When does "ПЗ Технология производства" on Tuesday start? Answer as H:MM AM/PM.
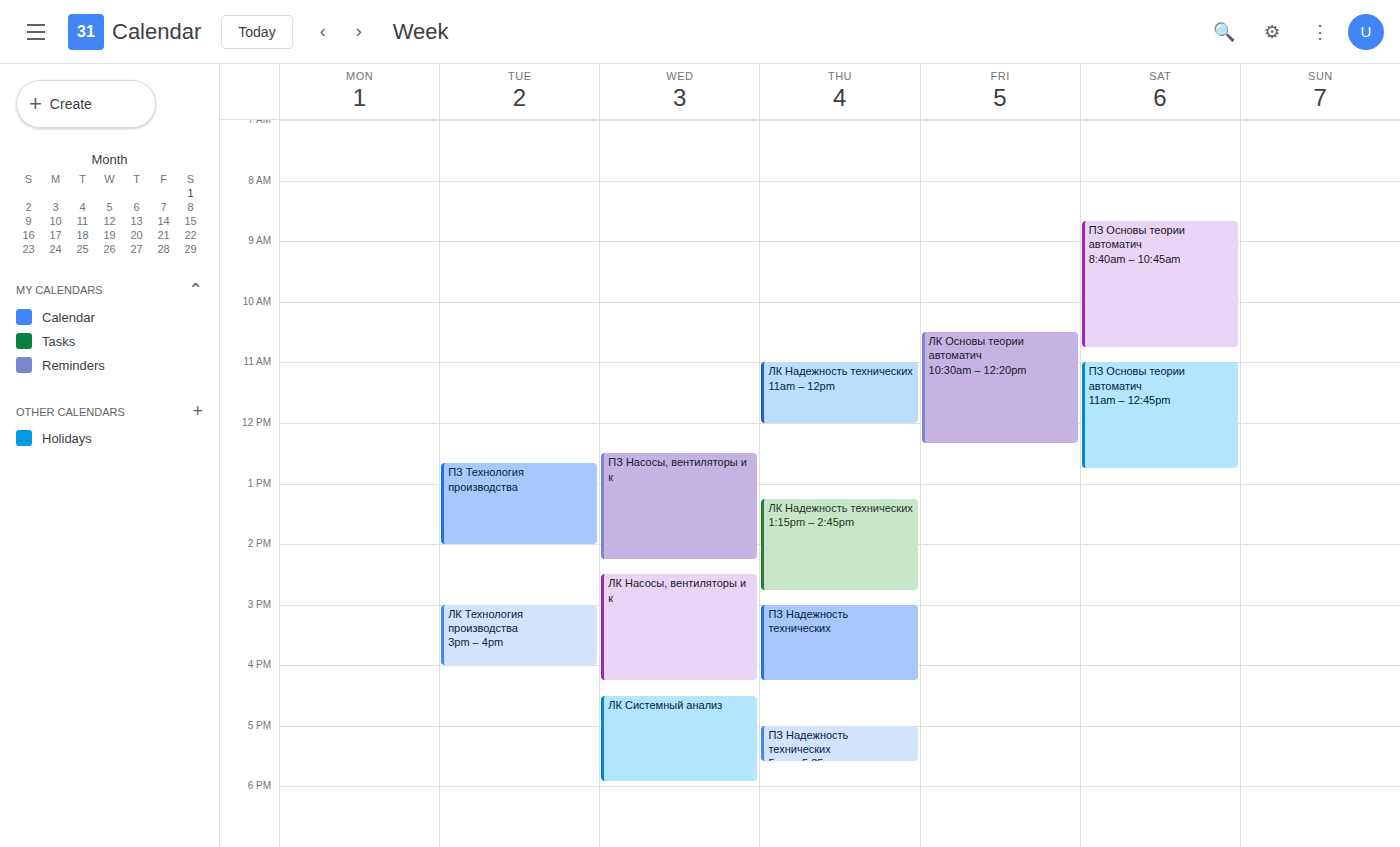
12:40 PM